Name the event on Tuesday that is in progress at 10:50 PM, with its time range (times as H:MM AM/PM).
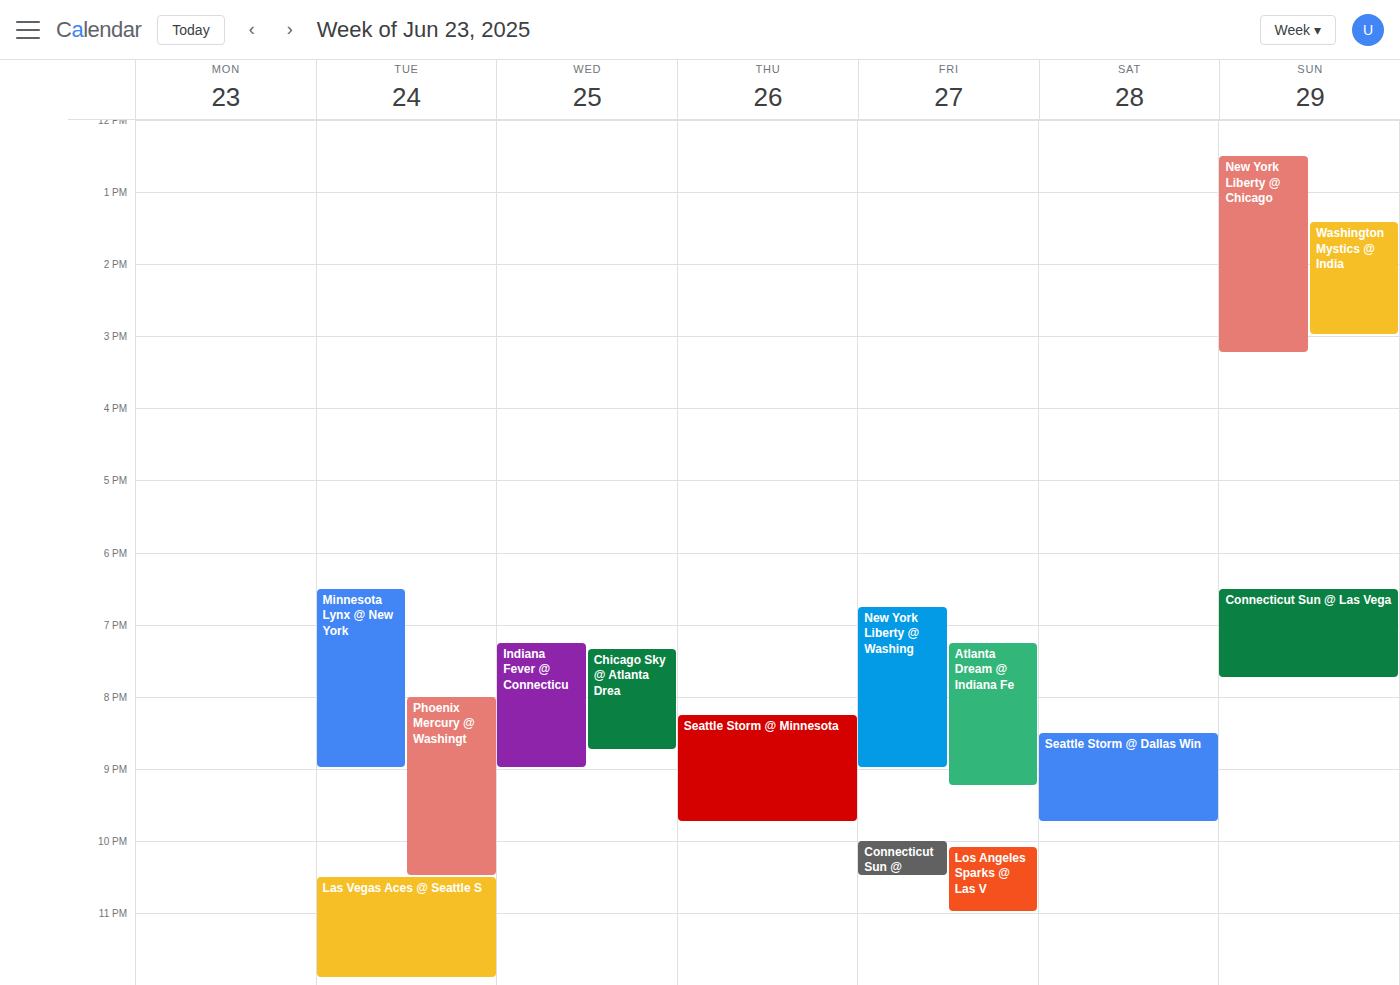
"Las Vegas Aces @ Seattle S", 10:30 PM to 11:55 PM